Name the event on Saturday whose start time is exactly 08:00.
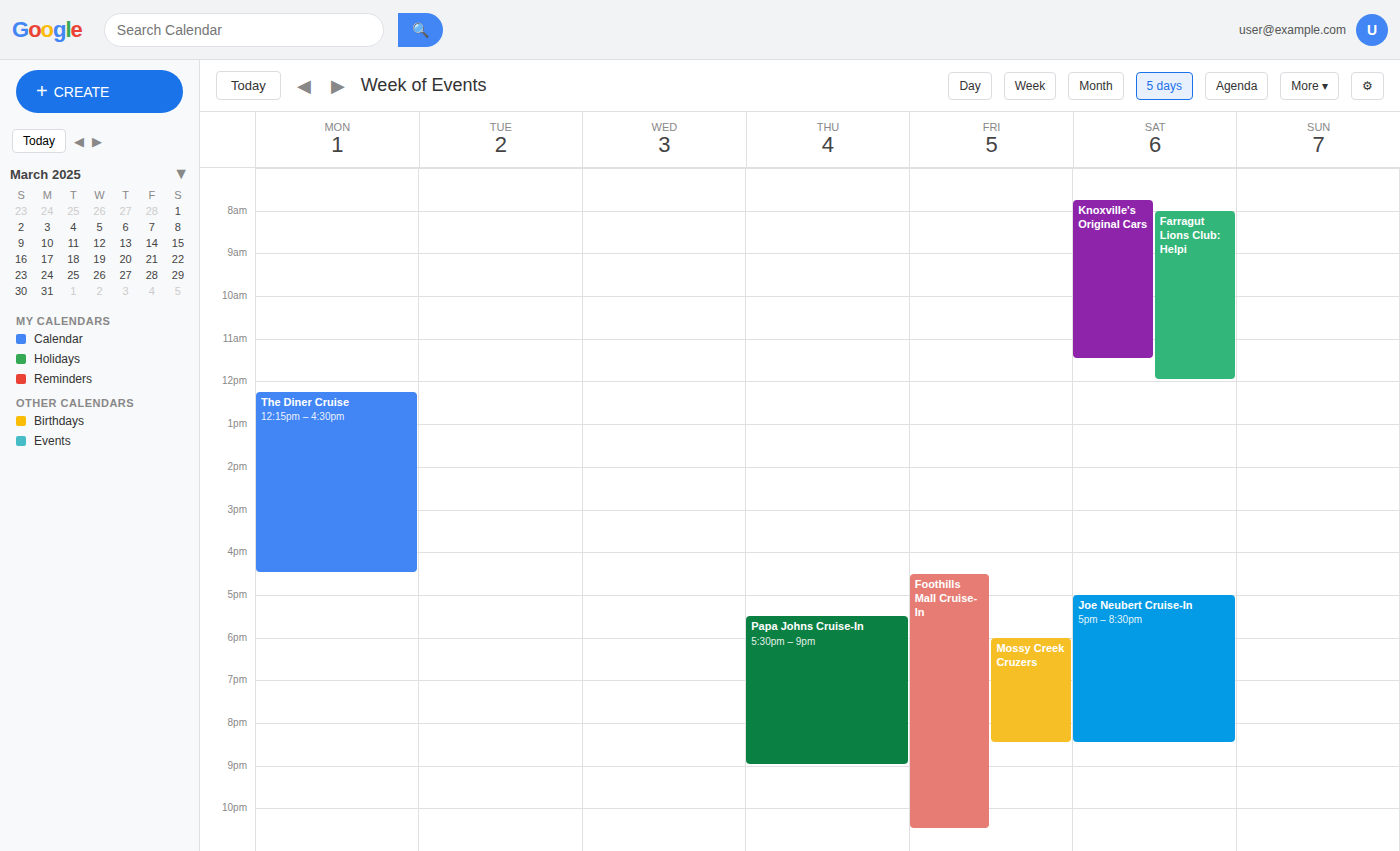
"Farragut Lions Club: Helpi"